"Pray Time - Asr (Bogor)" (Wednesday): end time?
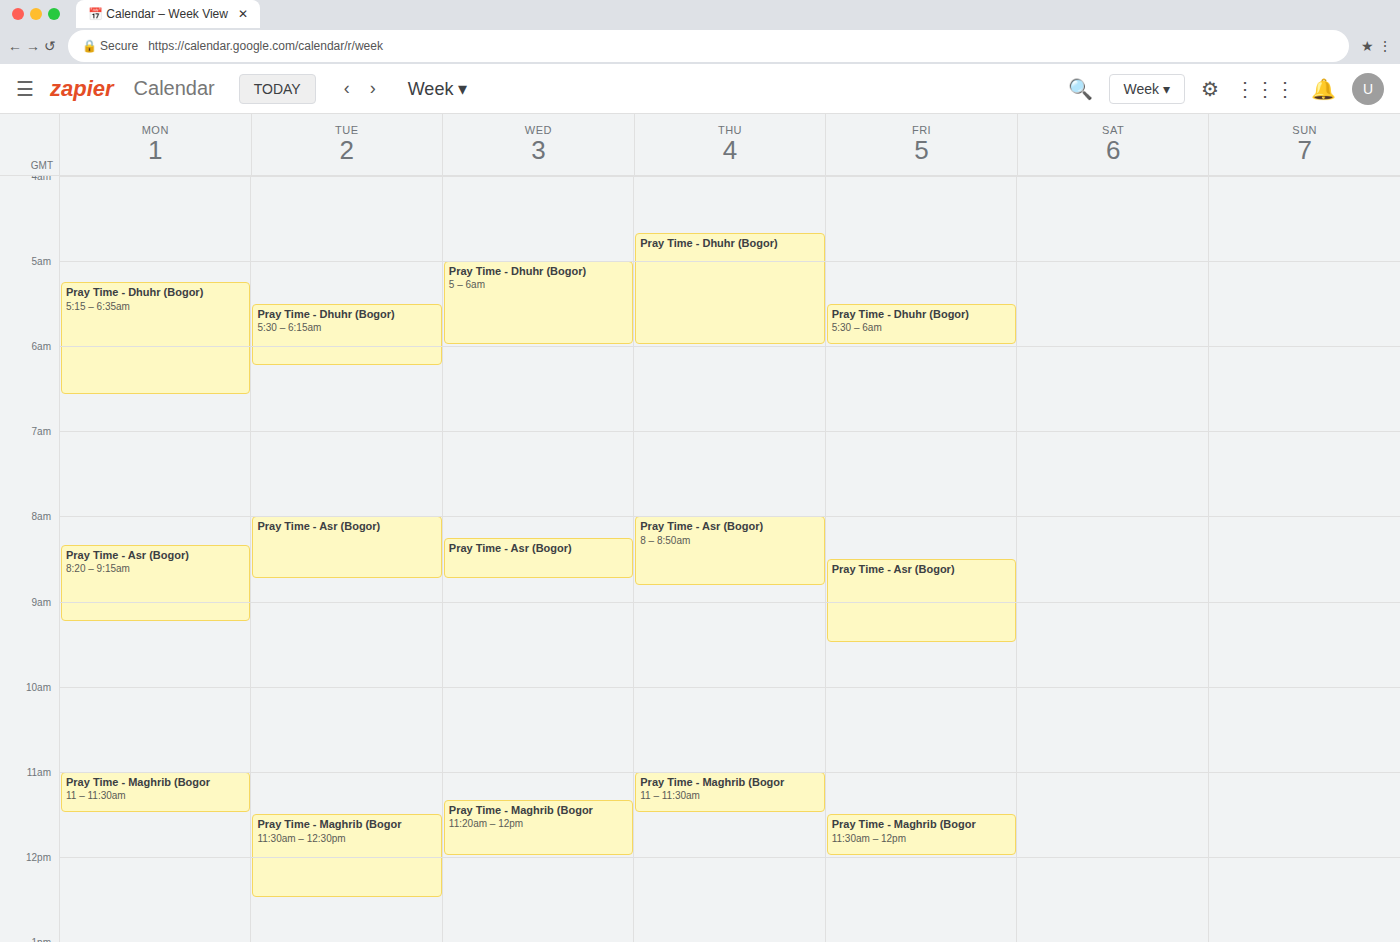
8:45 AM